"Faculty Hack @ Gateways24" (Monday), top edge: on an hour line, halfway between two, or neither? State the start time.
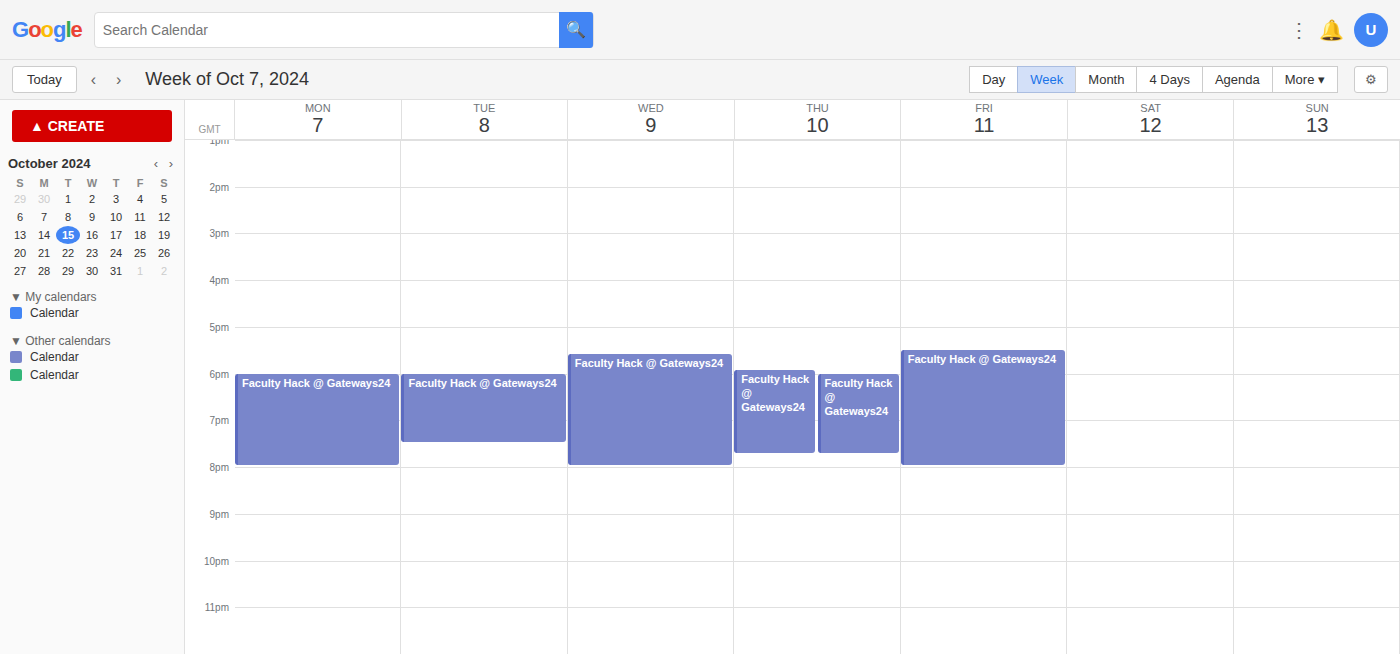
18:00 -- exactly on the 18:00 line.